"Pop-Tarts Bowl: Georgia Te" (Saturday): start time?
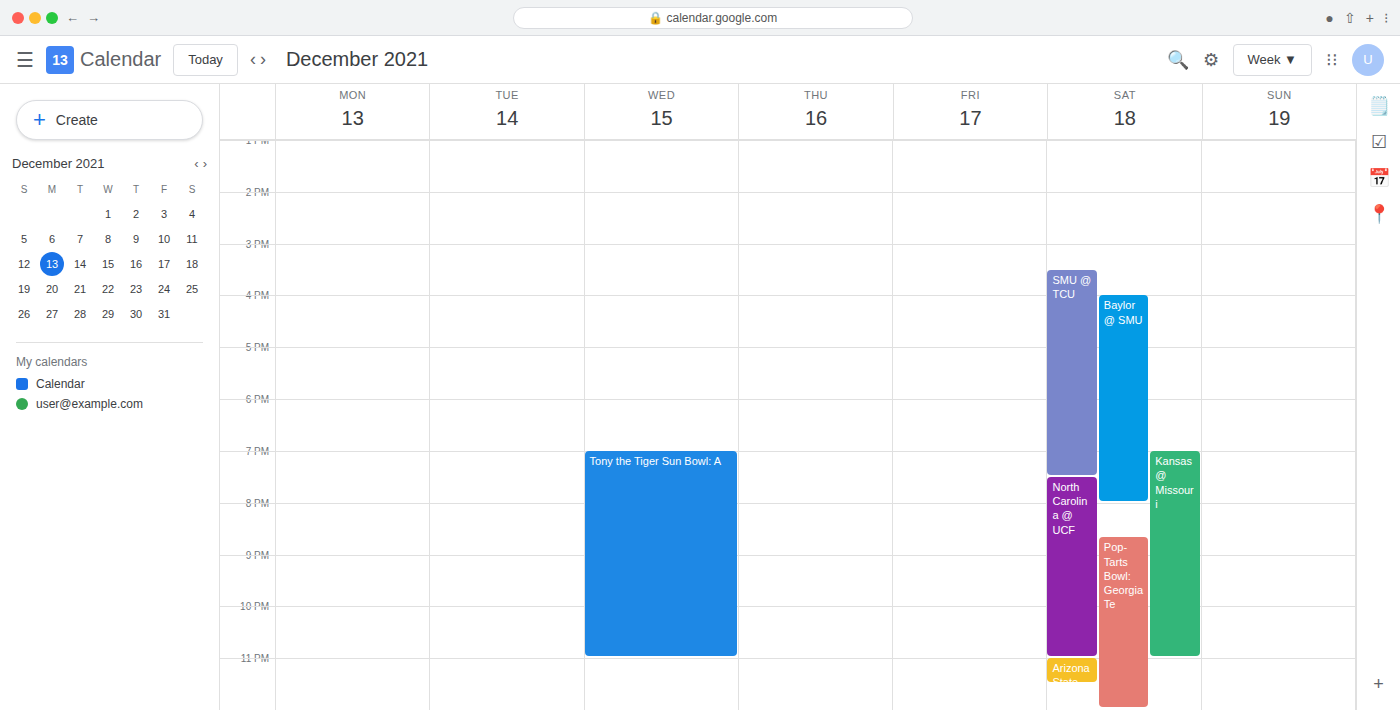
8:40 PM